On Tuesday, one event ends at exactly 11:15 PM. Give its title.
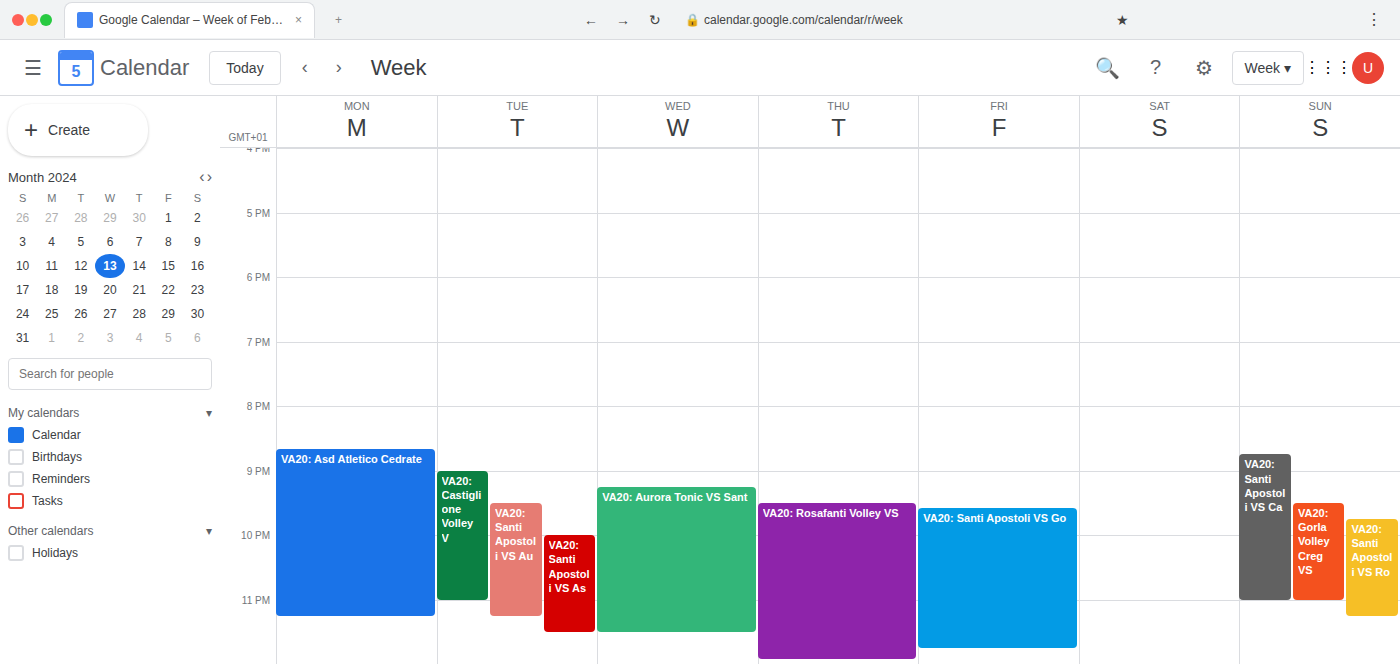
"VA20: Santi Apostoli VS Au"